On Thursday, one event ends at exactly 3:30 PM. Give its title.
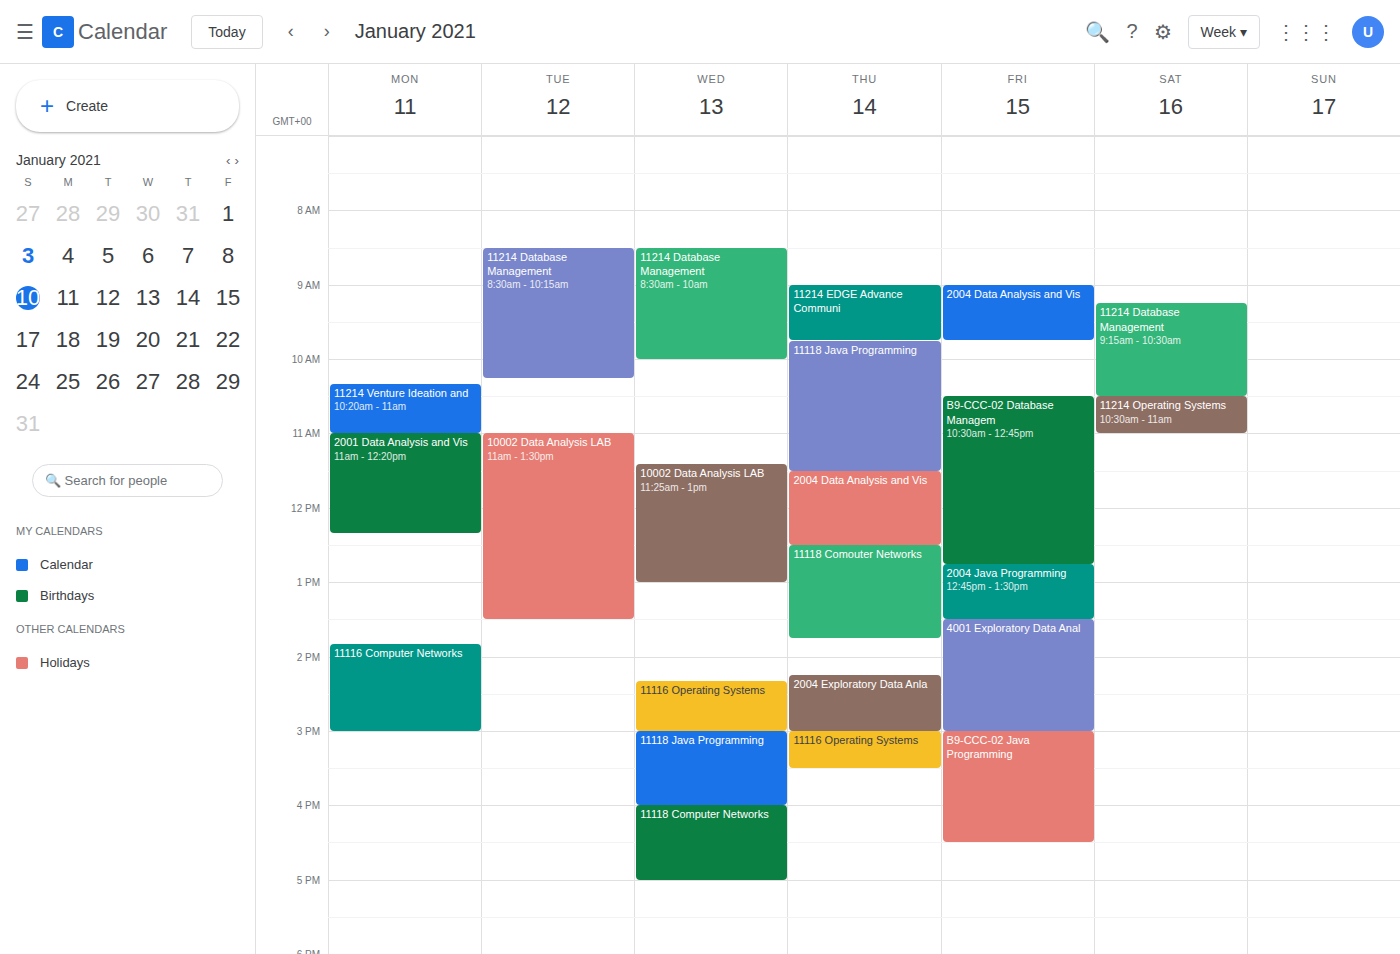
"11116 Operating Systems"